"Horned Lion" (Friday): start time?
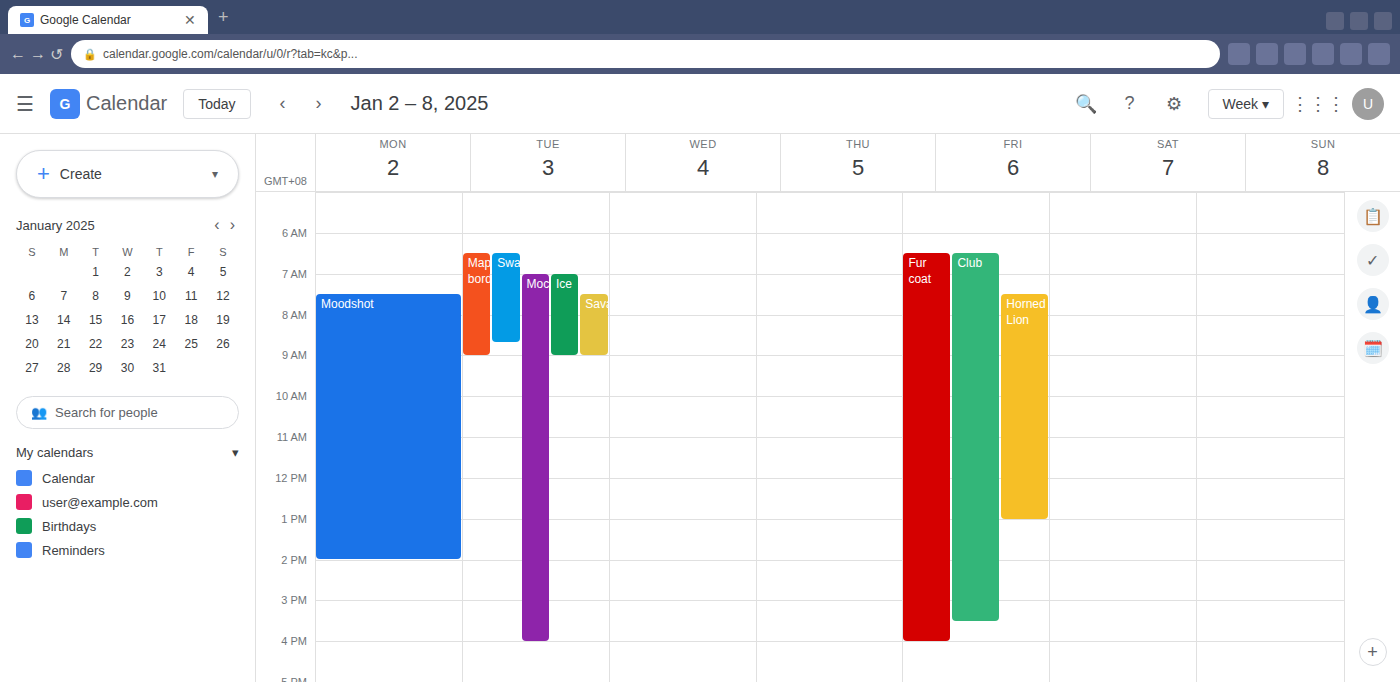
7:30 AM